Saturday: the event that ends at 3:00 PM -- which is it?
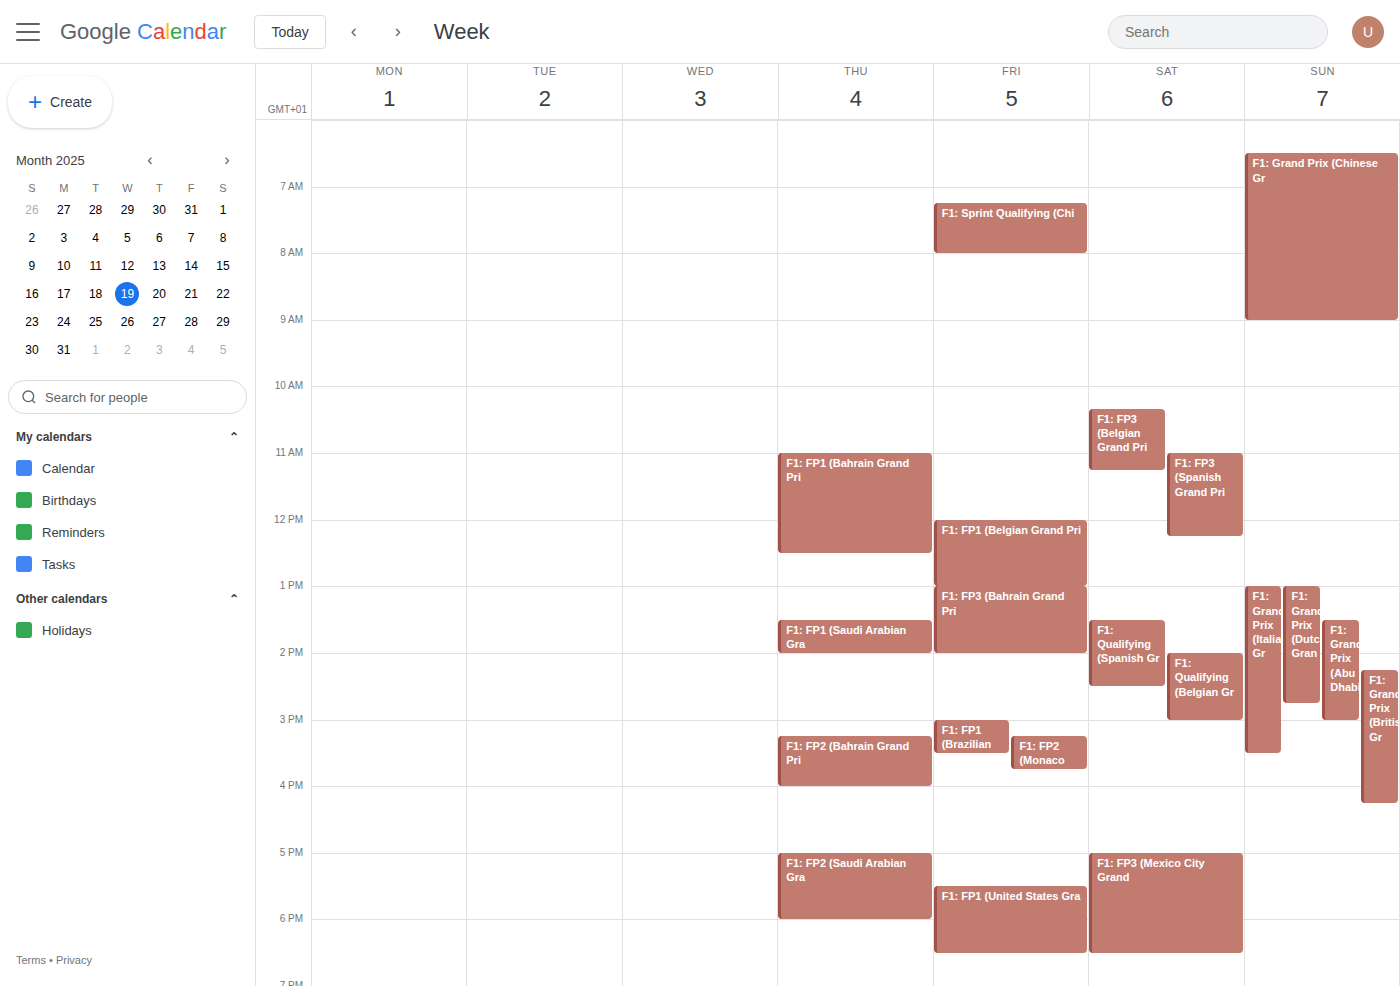
"F1: Qualifying (Belgian Gr"